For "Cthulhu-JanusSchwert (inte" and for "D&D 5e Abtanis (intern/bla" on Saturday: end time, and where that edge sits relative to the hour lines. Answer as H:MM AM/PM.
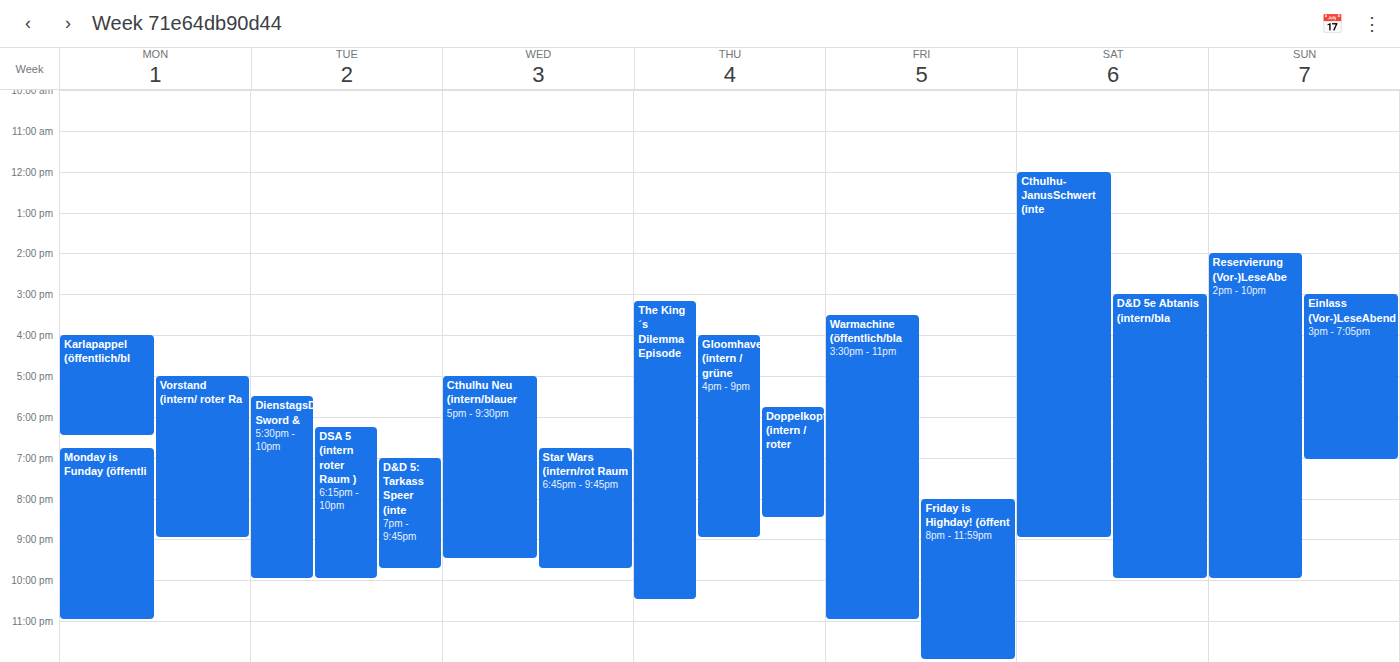
"Cthulhu-JanusSchwert (inte": 9:00 PM, exactly on the 9 PM line. "D&D 5e Abtanis (intern/bla": 10:00 PM, exactly on the 10 PM line.